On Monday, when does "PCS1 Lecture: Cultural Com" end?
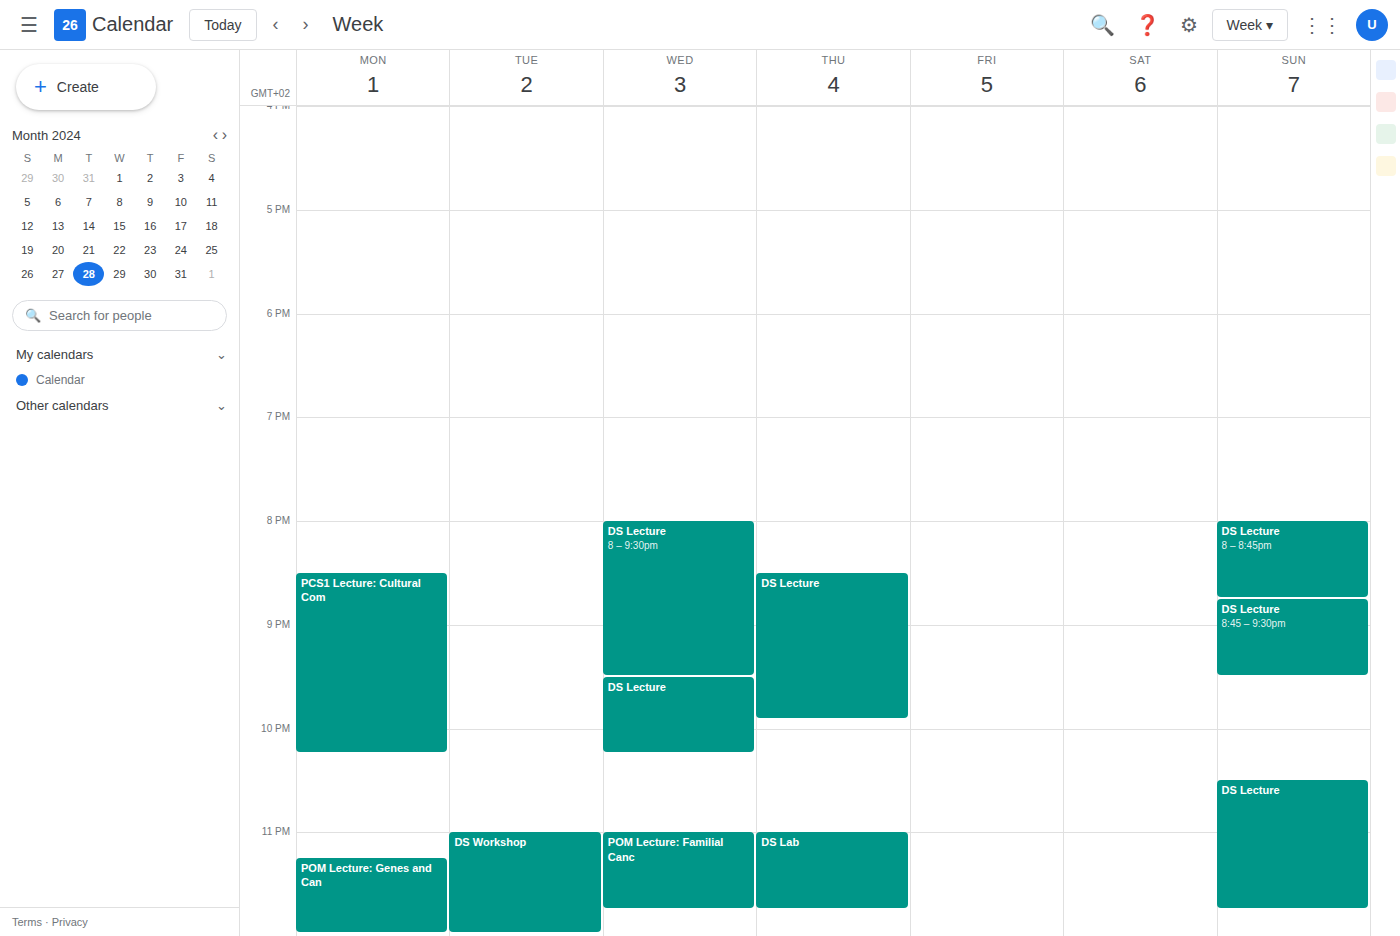
10:15 PM